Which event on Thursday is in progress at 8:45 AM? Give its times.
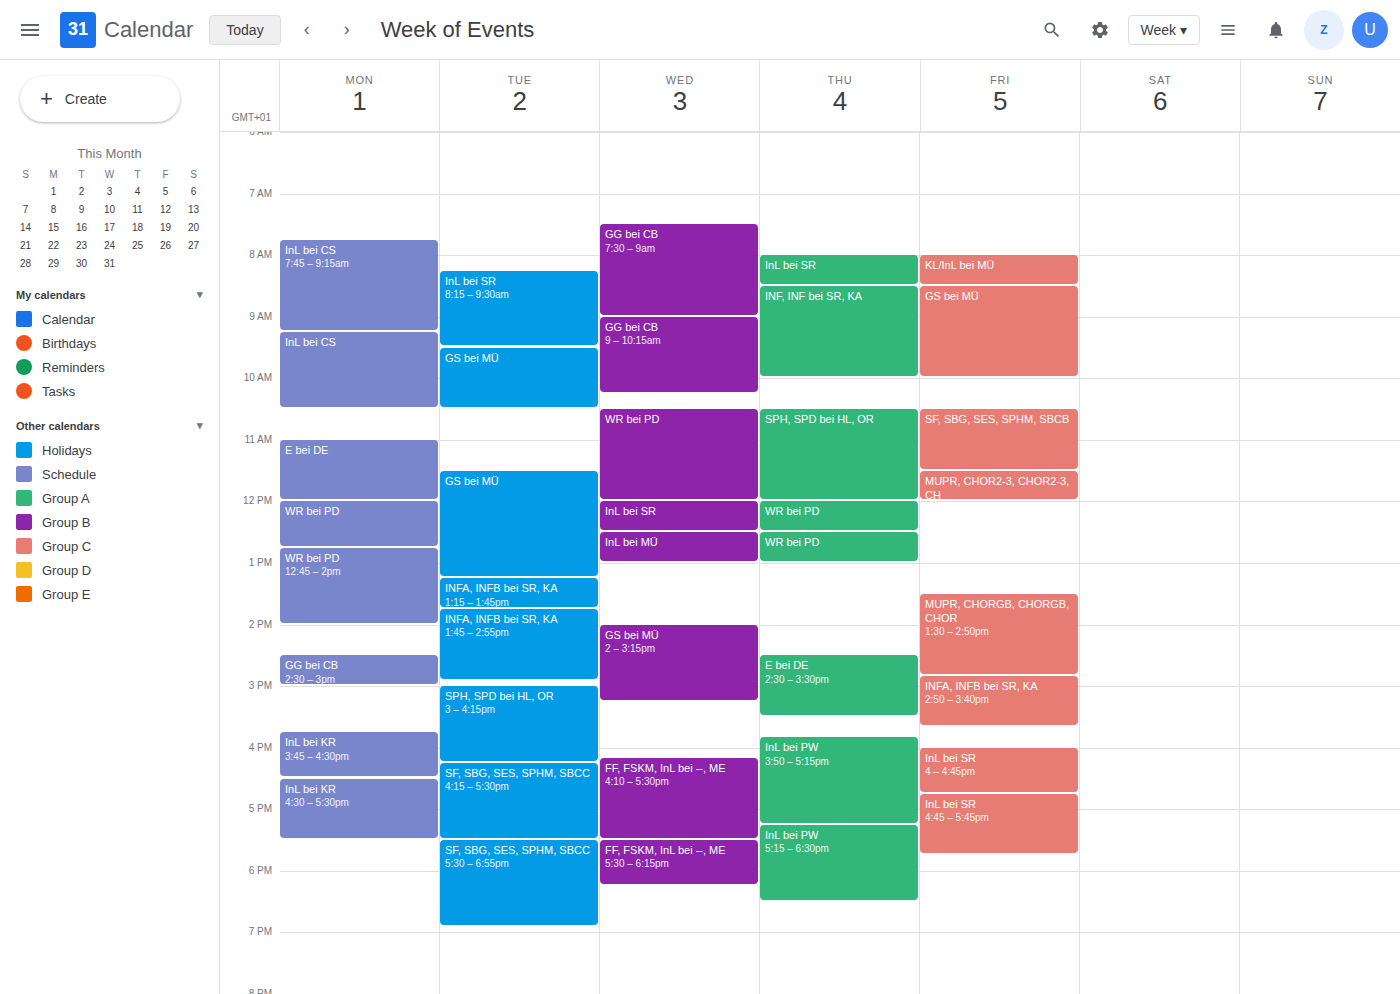
"INF, INF bei SR, KA", 8:30 AM to 10:00 AM